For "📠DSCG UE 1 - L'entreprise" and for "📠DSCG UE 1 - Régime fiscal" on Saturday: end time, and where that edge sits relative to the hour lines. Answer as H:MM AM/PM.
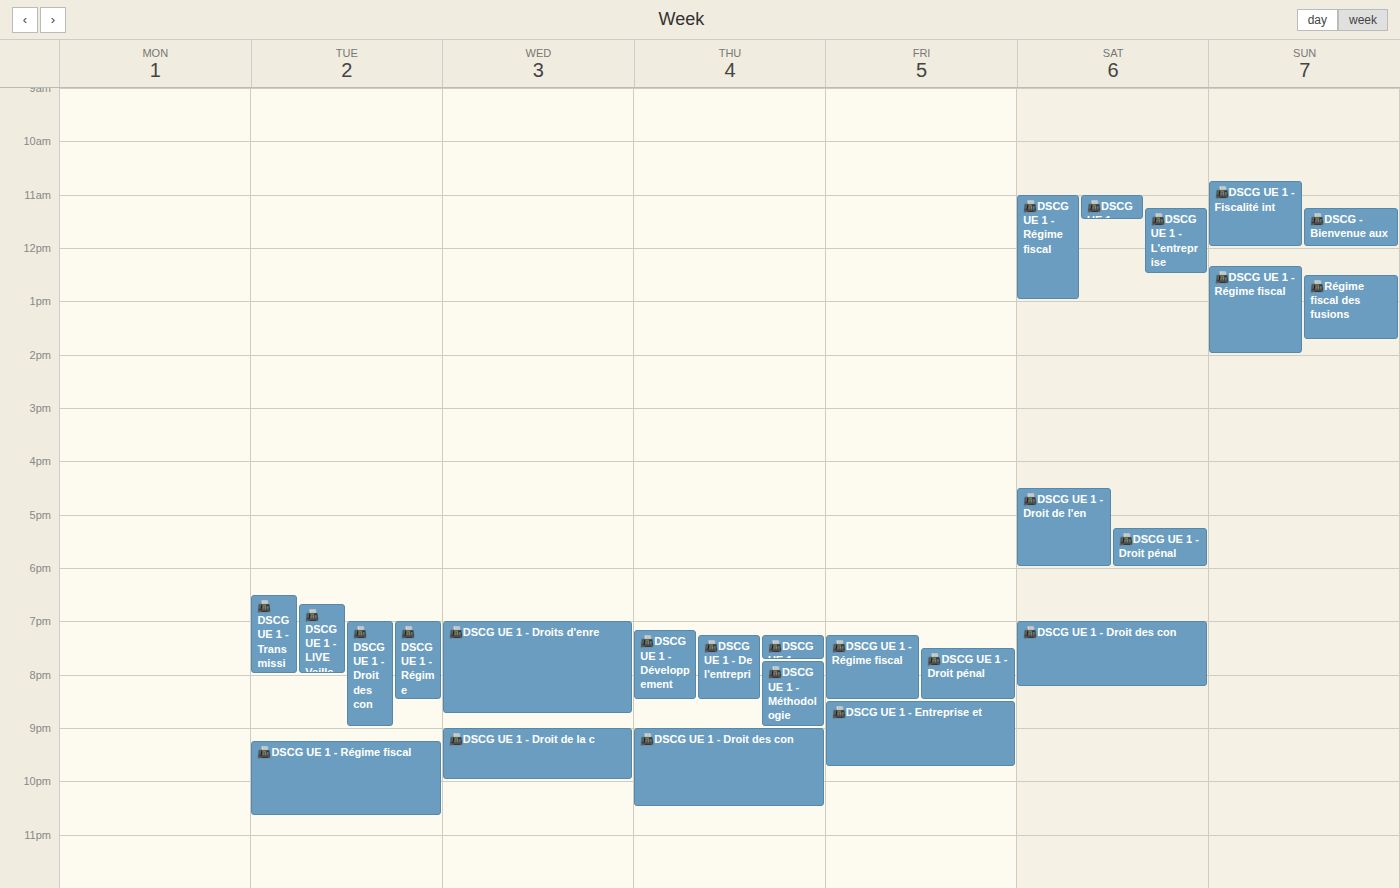
"📠DSCG UE 1 - L'entreprise": 12:30 PM, halfway between the 12 PM and 1 PM lines. "📠DSCG UE 1 - Régime fiscal": 1:00 PM, exactly on the 1 PM line.